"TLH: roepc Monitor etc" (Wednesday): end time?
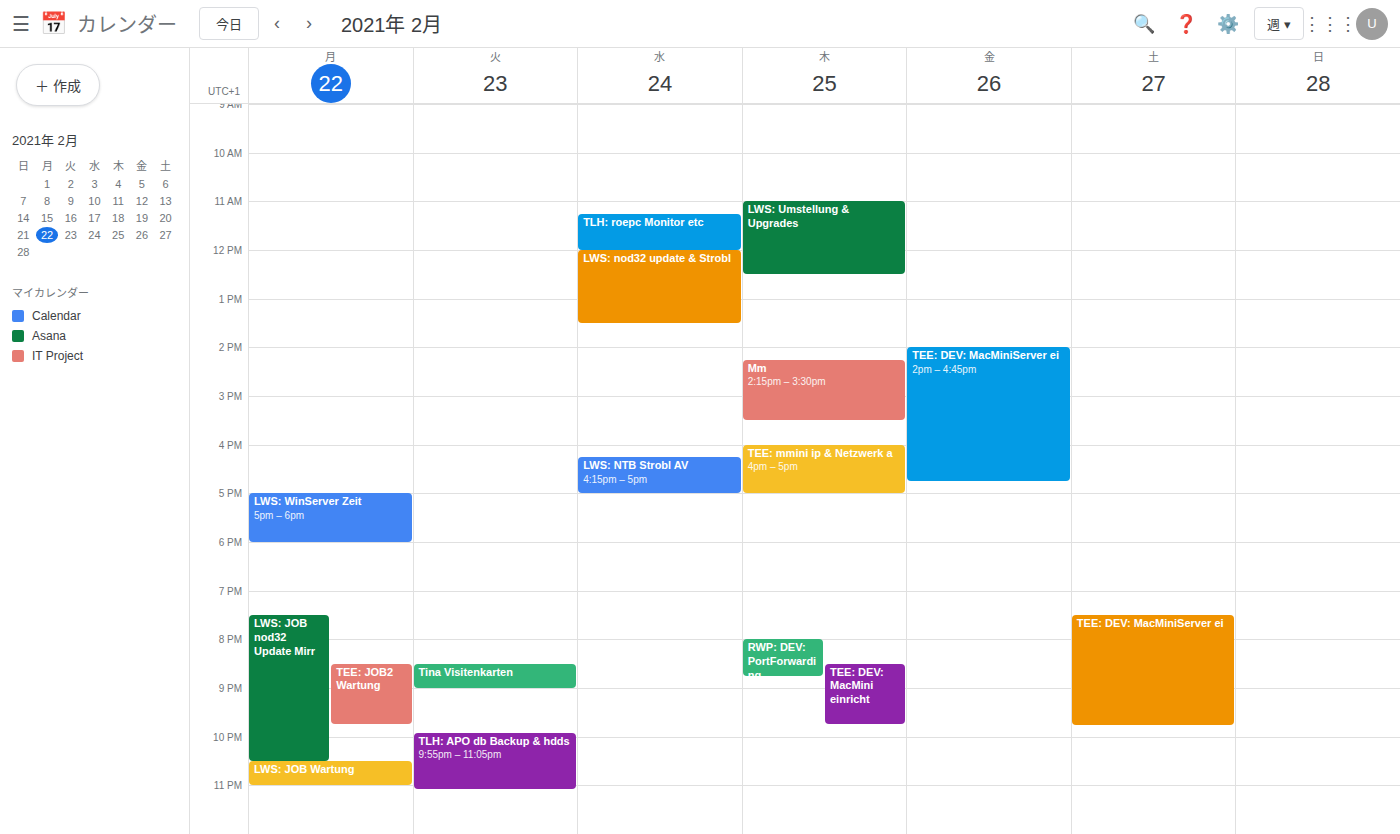
12:00 PM